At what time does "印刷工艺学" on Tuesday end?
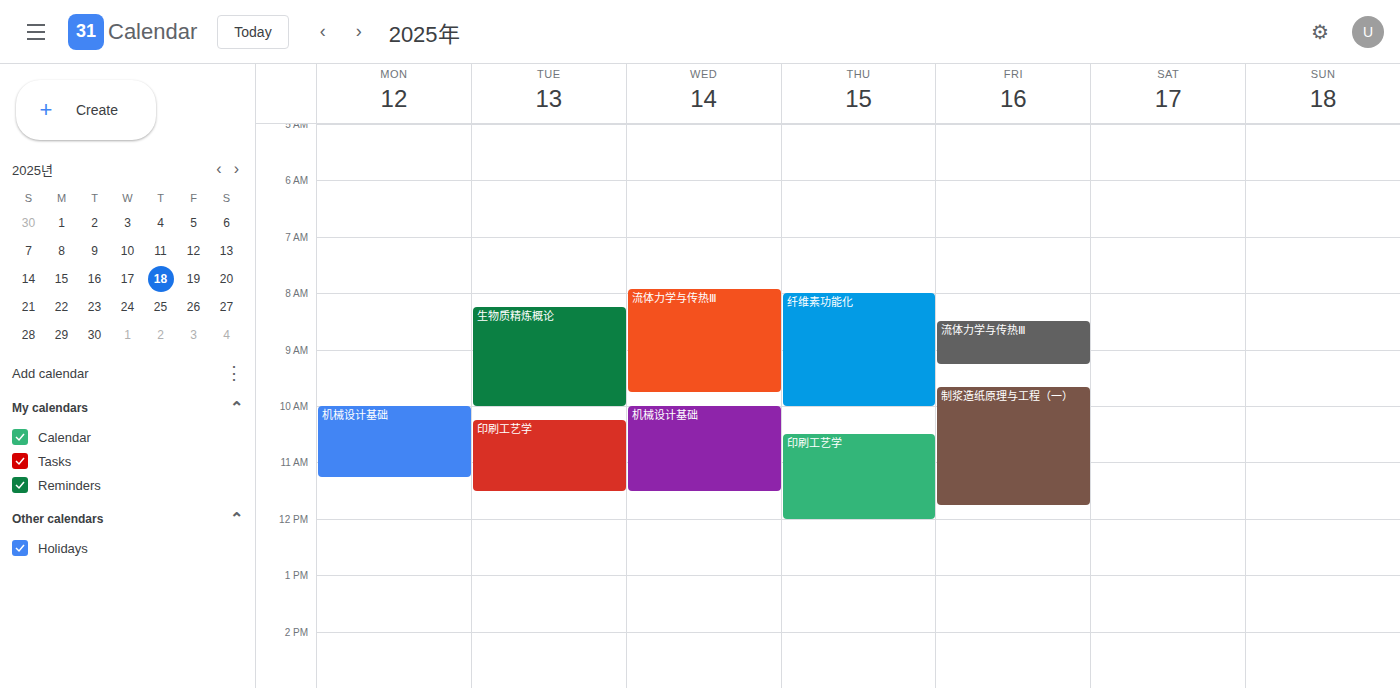
11:30 AM